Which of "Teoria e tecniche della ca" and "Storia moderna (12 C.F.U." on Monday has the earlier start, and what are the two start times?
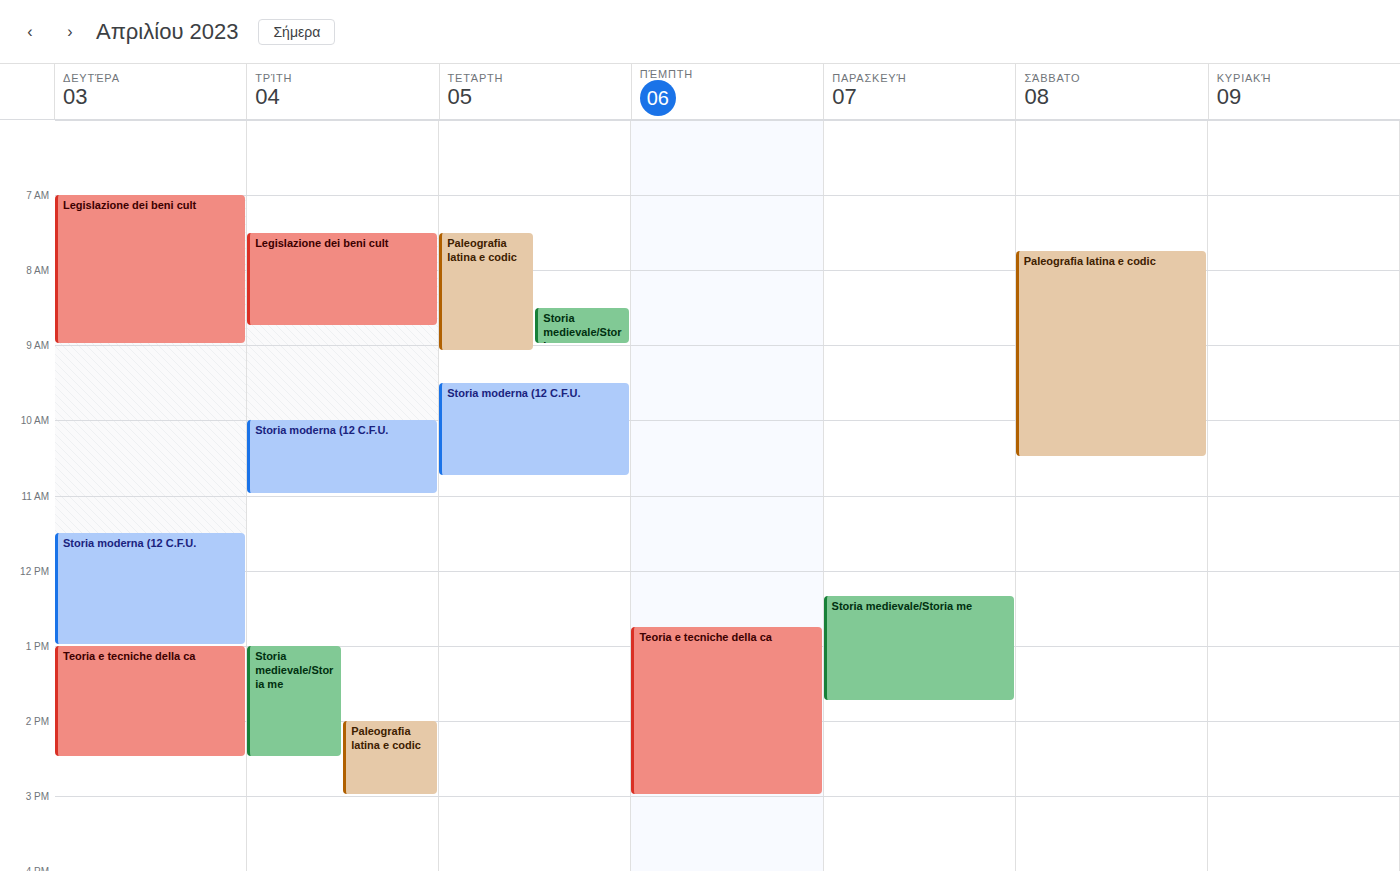
"Storia moderna (12 C.F.U." 11:30 AM; "Teoria e tecniche della ca" 1:00 PM.